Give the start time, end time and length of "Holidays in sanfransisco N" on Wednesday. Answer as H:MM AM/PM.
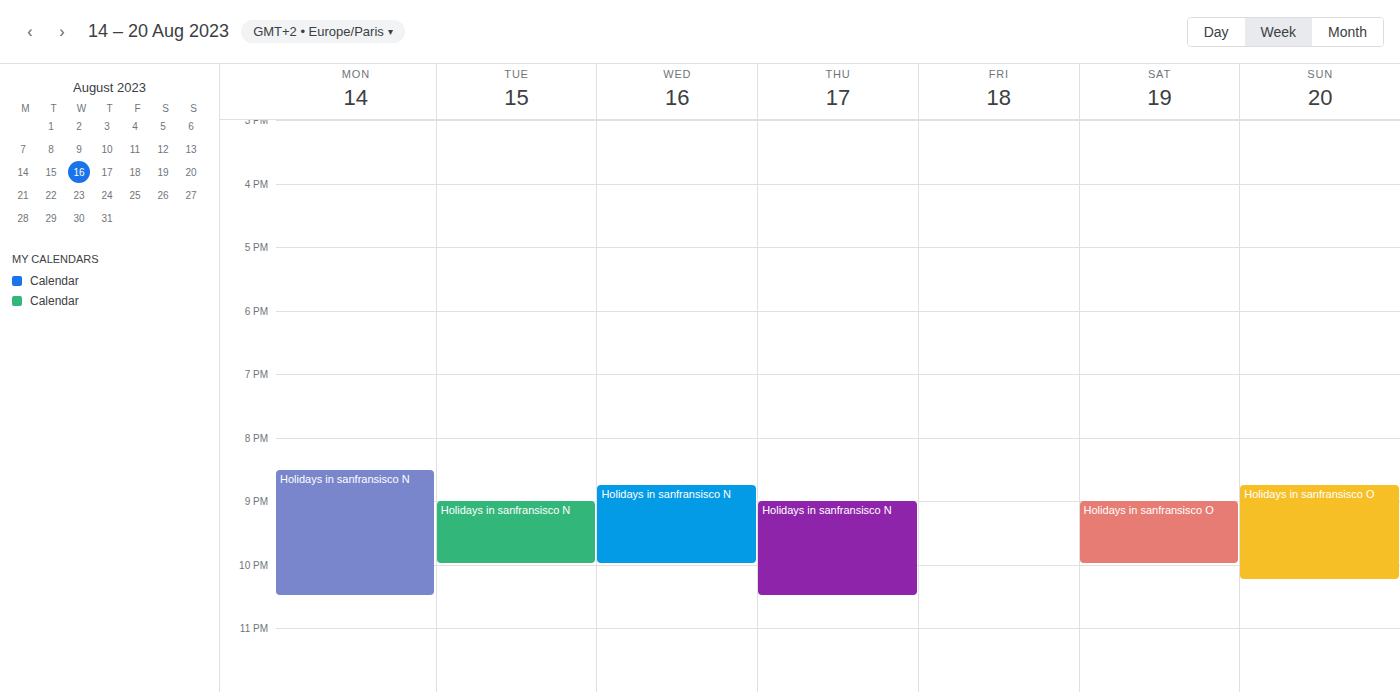
8:45 PM to 10:00 PM, 1 hour 15 minutes